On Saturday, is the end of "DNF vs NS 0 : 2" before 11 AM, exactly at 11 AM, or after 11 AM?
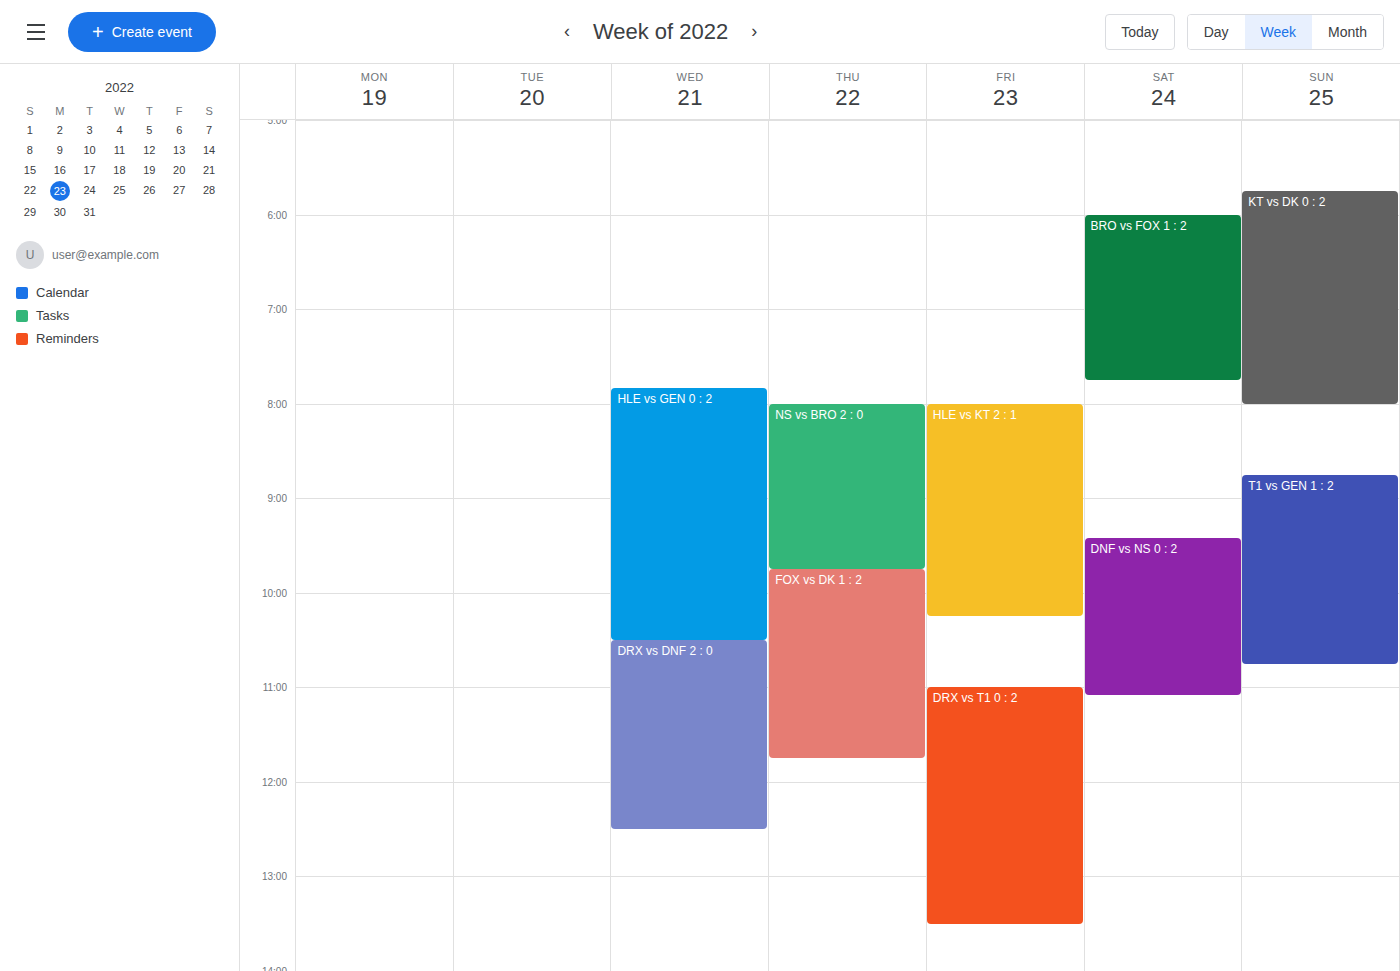
11:05 AM -- after 11 AM, 5 minutes below the 11 AM line.